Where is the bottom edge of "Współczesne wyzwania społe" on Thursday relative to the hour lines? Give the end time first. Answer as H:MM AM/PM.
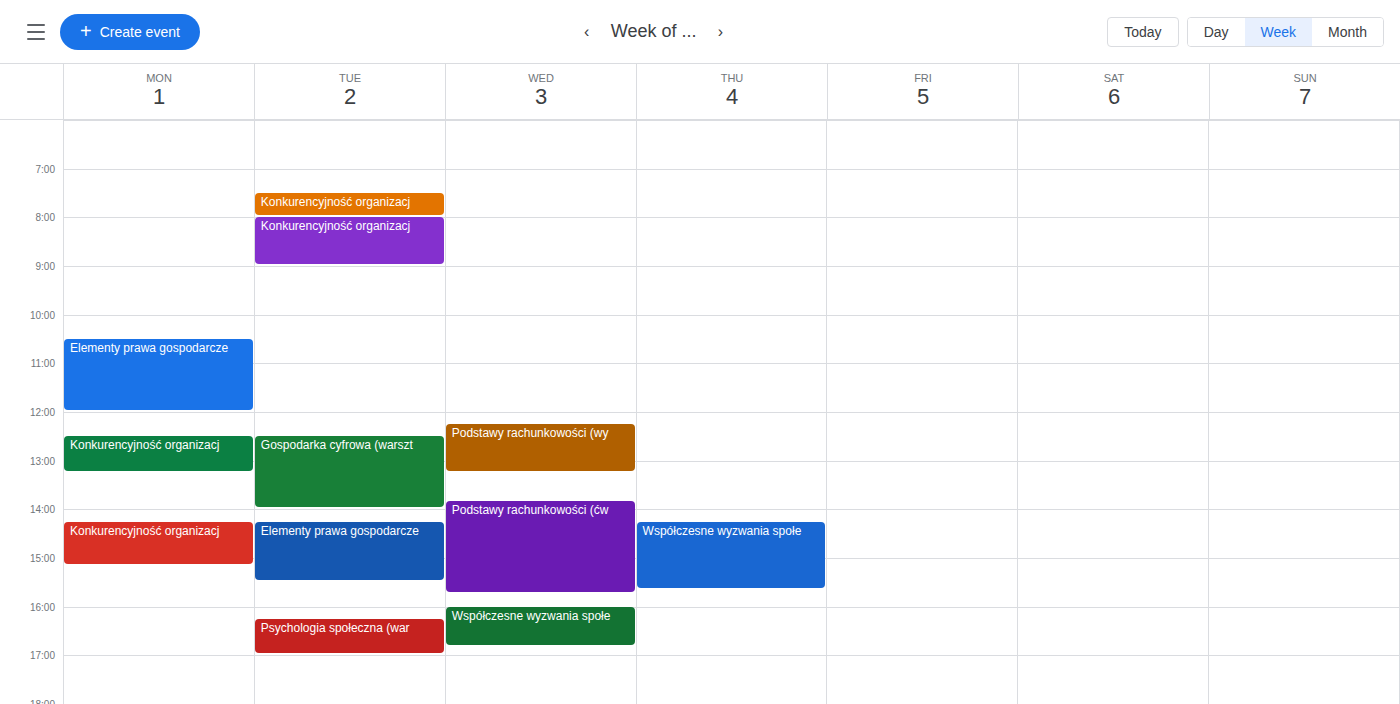
3:40 PM -- neither: 40 minutes below the 3 PM line and 20 minutes above the 4 PM line.